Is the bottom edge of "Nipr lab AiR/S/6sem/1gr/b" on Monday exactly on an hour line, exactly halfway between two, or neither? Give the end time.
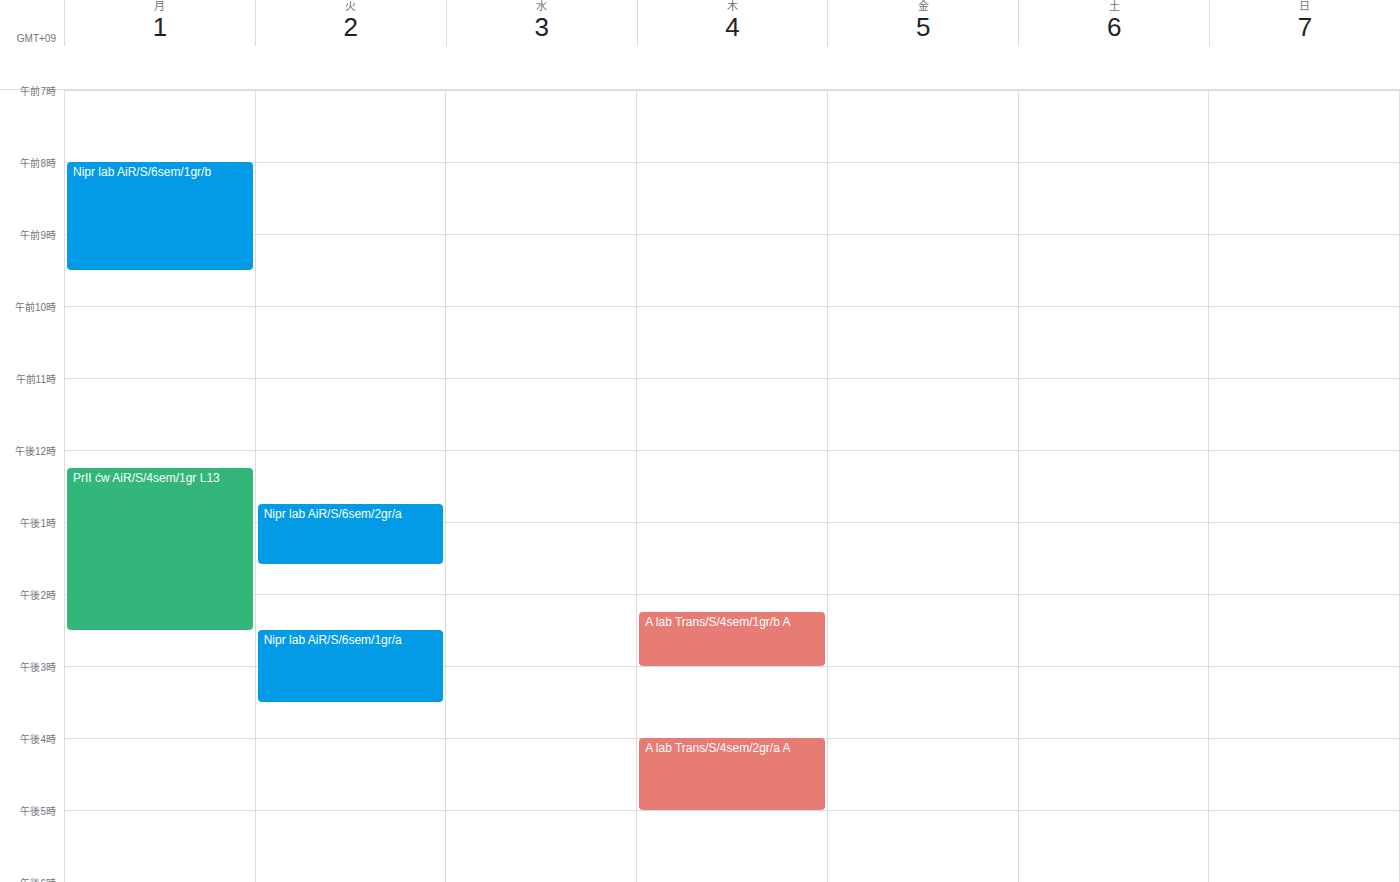
9:30 AM -- halfway between the 9 AM and 10 AM lines.